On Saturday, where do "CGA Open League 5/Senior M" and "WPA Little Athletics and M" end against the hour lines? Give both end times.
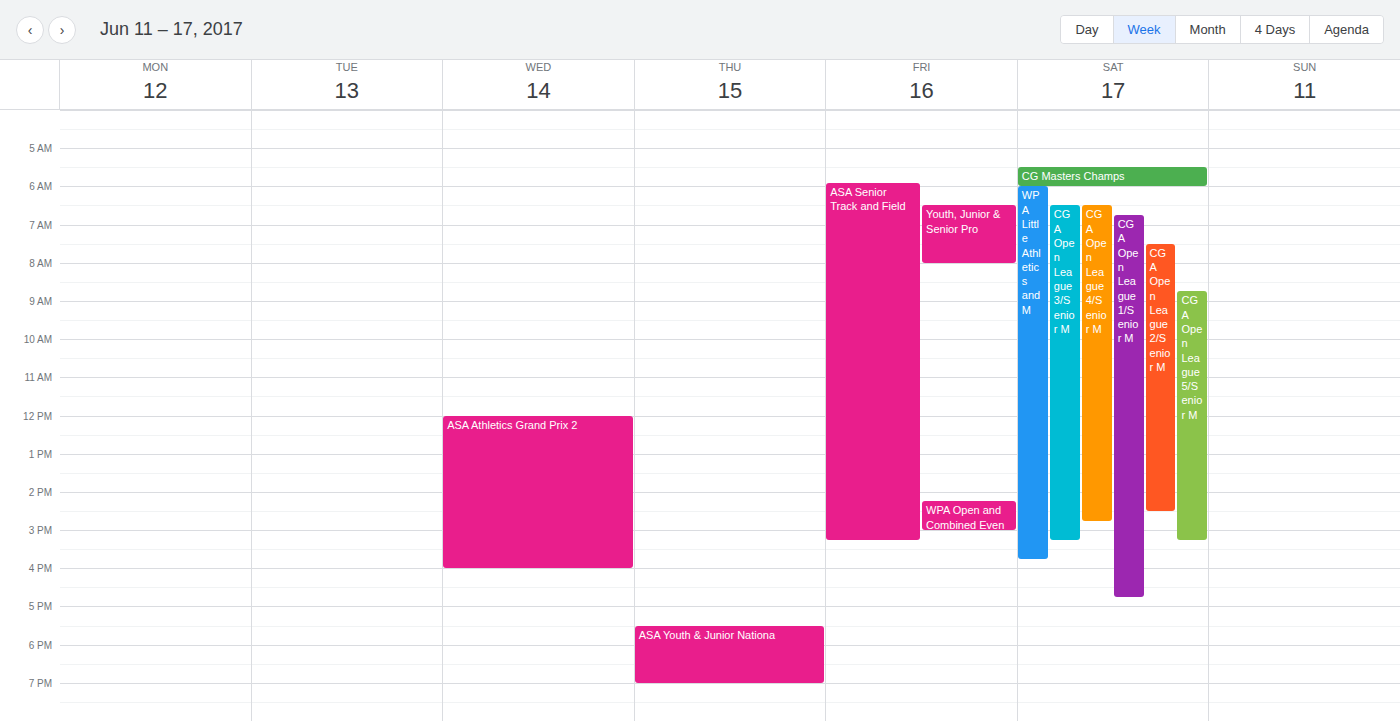
"CGA Open League 5/Senior M": 15:15, neither: a quarter of the way from the 15:00 line to the 16:00 line. "WPA Little Athletics and M": 15:45, neither: three quarters of the way from the 15:00 line to the 16:00 line.